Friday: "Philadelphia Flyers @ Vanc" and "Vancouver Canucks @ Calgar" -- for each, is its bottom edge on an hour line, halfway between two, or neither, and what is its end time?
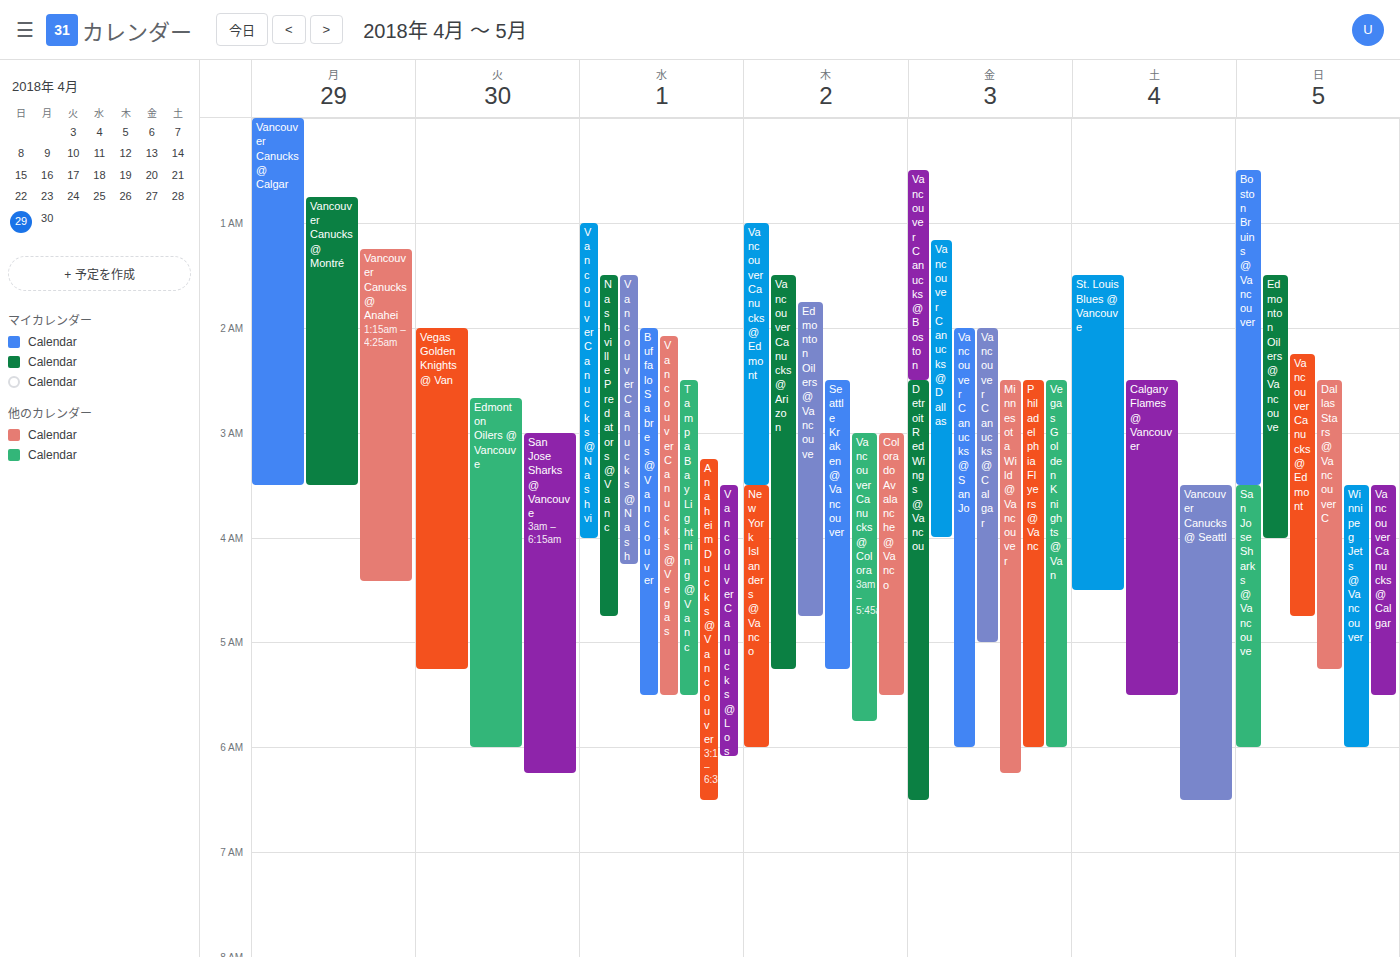
"Philadelphia Flyers @ Vanc": 6:00 AM, exactly on the 6 AM line. "Vancouver Canucks @ Calgar": 5:00 AM, exactly on the 5 AM line.